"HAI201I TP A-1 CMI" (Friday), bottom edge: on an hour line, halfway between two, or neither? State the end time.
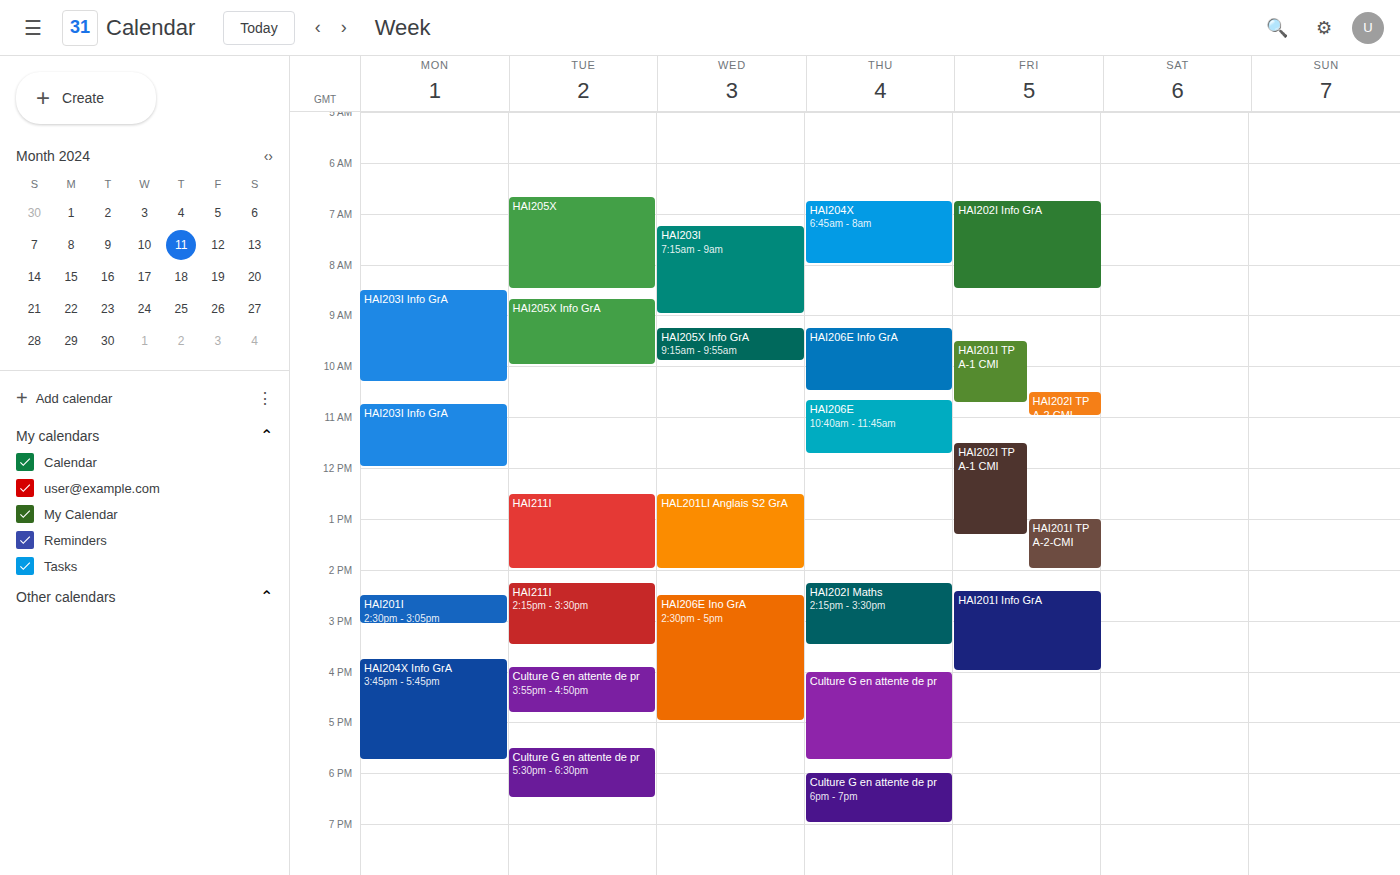
10:45 AM -- neither: three quarters of the way from the 10 AM line to the 11 AM line.